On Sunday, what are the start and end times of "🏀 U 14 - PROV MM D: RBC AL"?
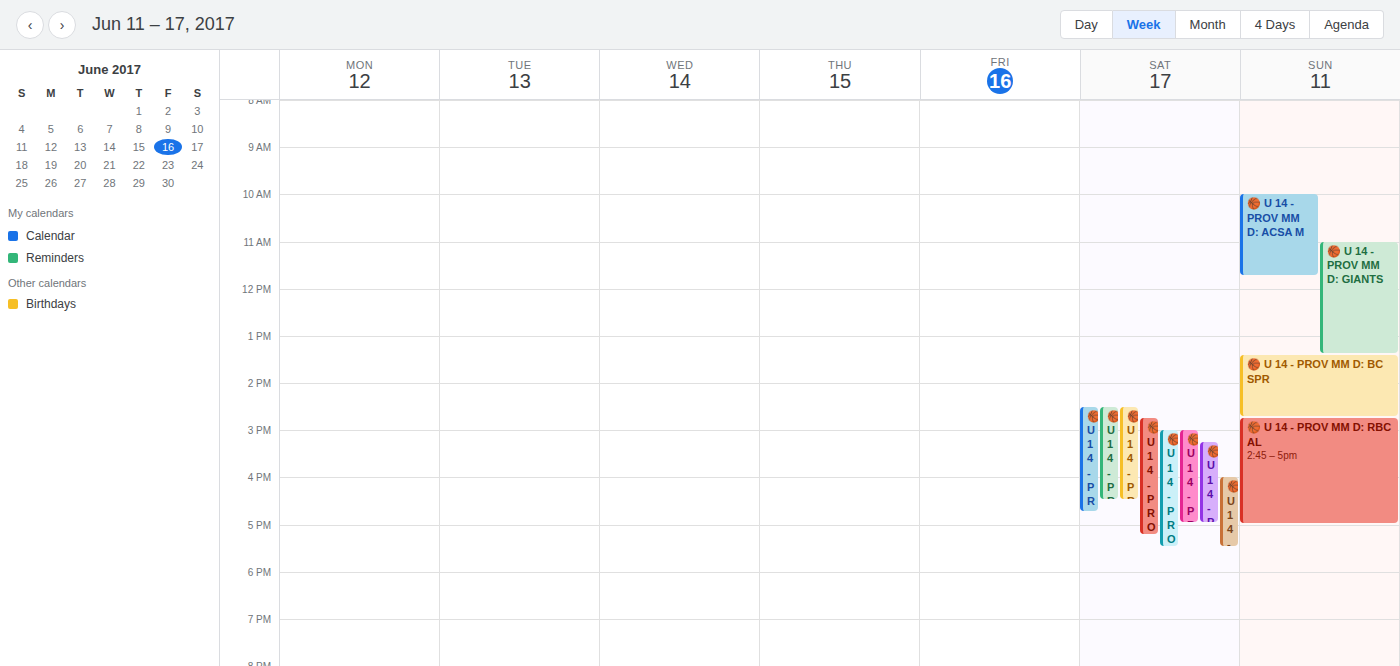
2:45 PM to 5:00 PM